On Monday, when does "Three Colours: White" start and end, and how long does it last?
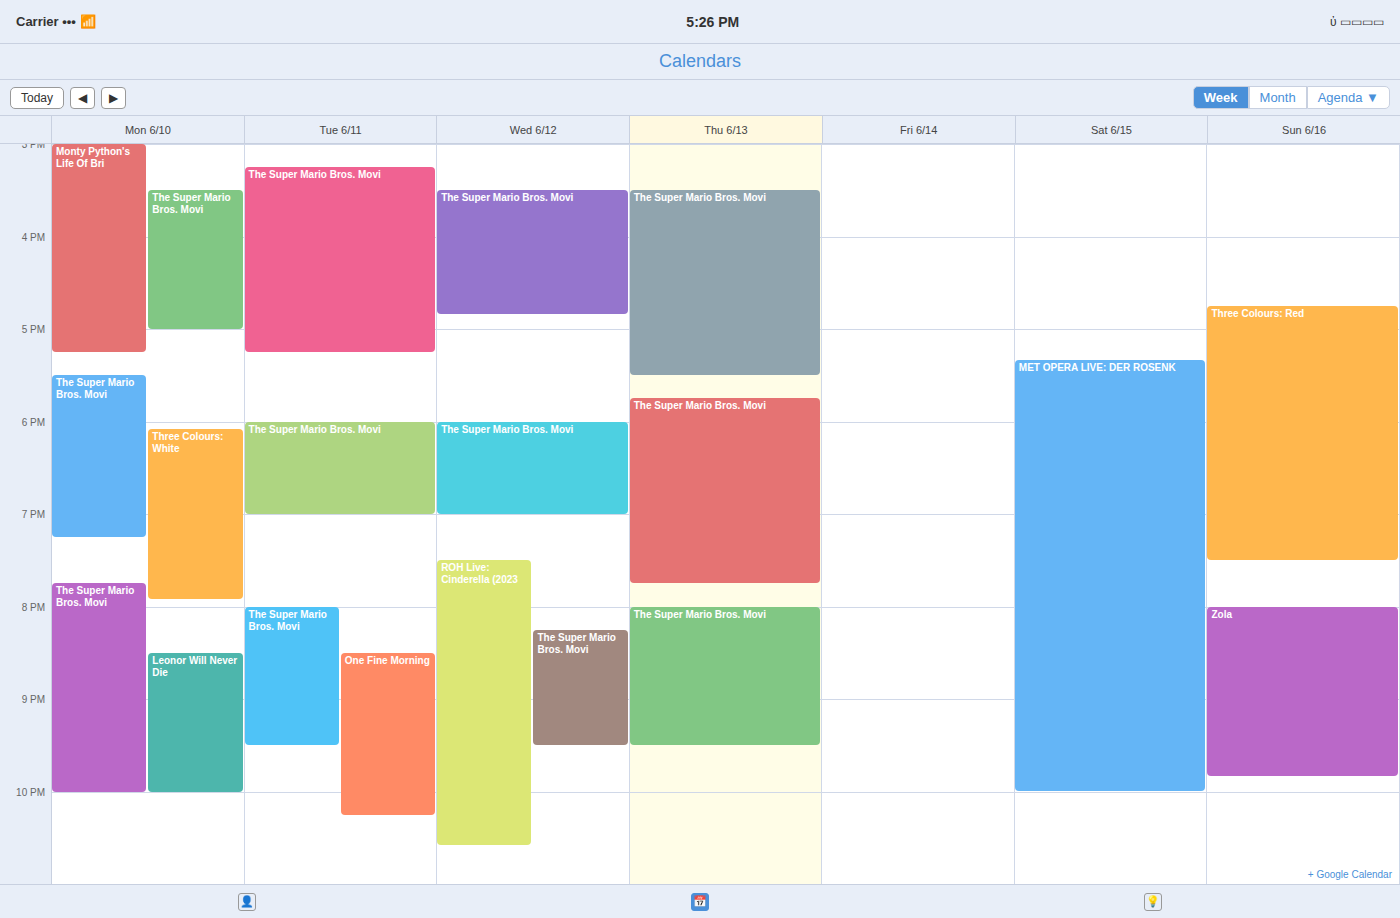
6:05 PM to 7:55 PM, 1 hour 50 minutes